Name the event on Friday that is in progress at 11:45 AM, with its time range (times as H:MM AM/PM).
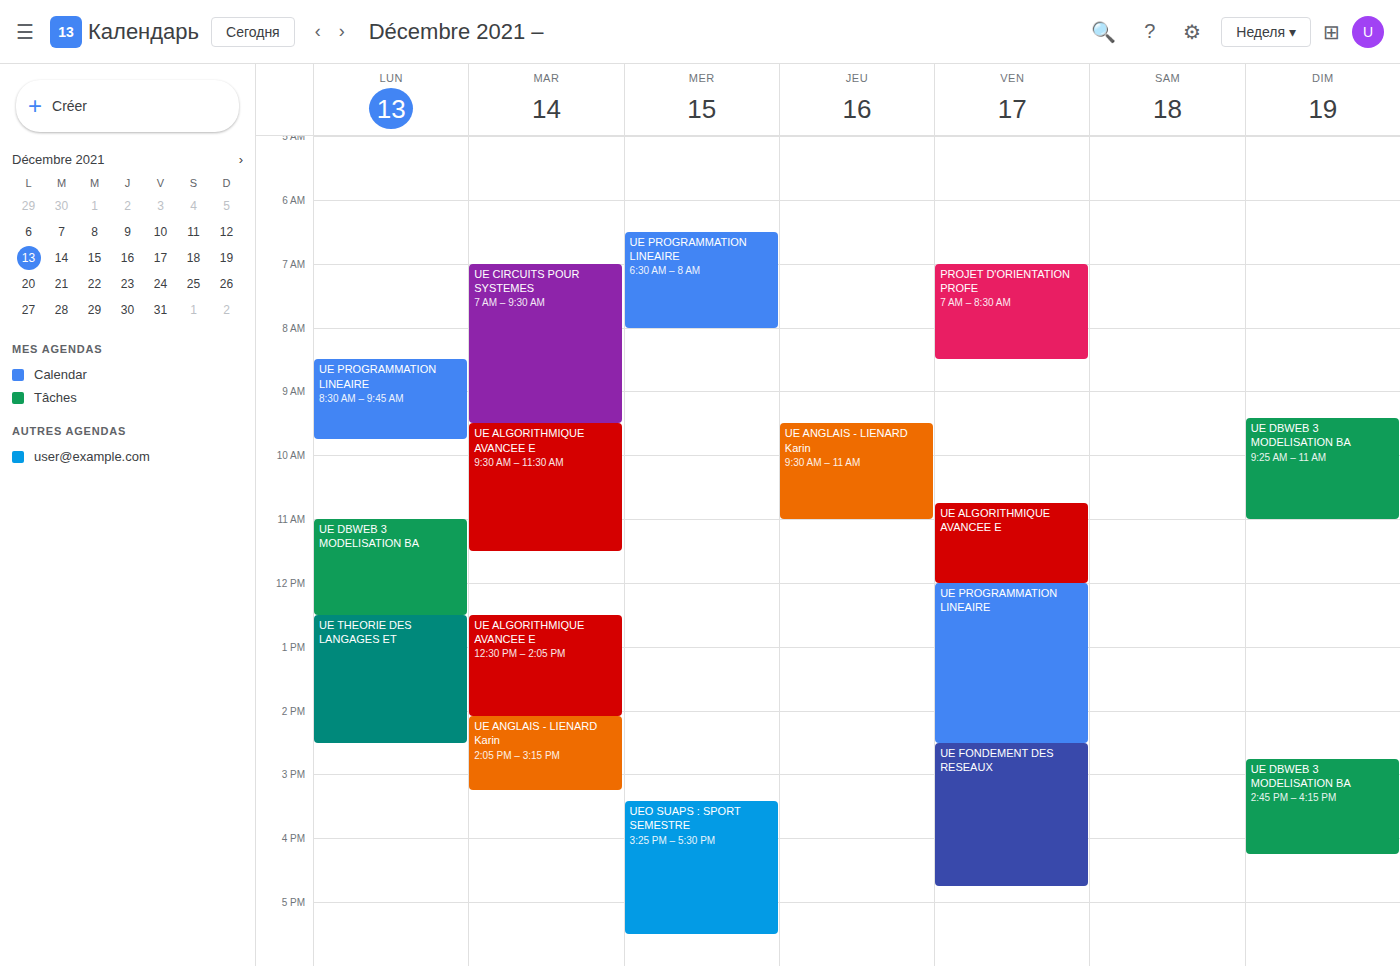
"UE ALGORITHMIQUE AVANCEE E", 10:45 AM to 12:00 PM